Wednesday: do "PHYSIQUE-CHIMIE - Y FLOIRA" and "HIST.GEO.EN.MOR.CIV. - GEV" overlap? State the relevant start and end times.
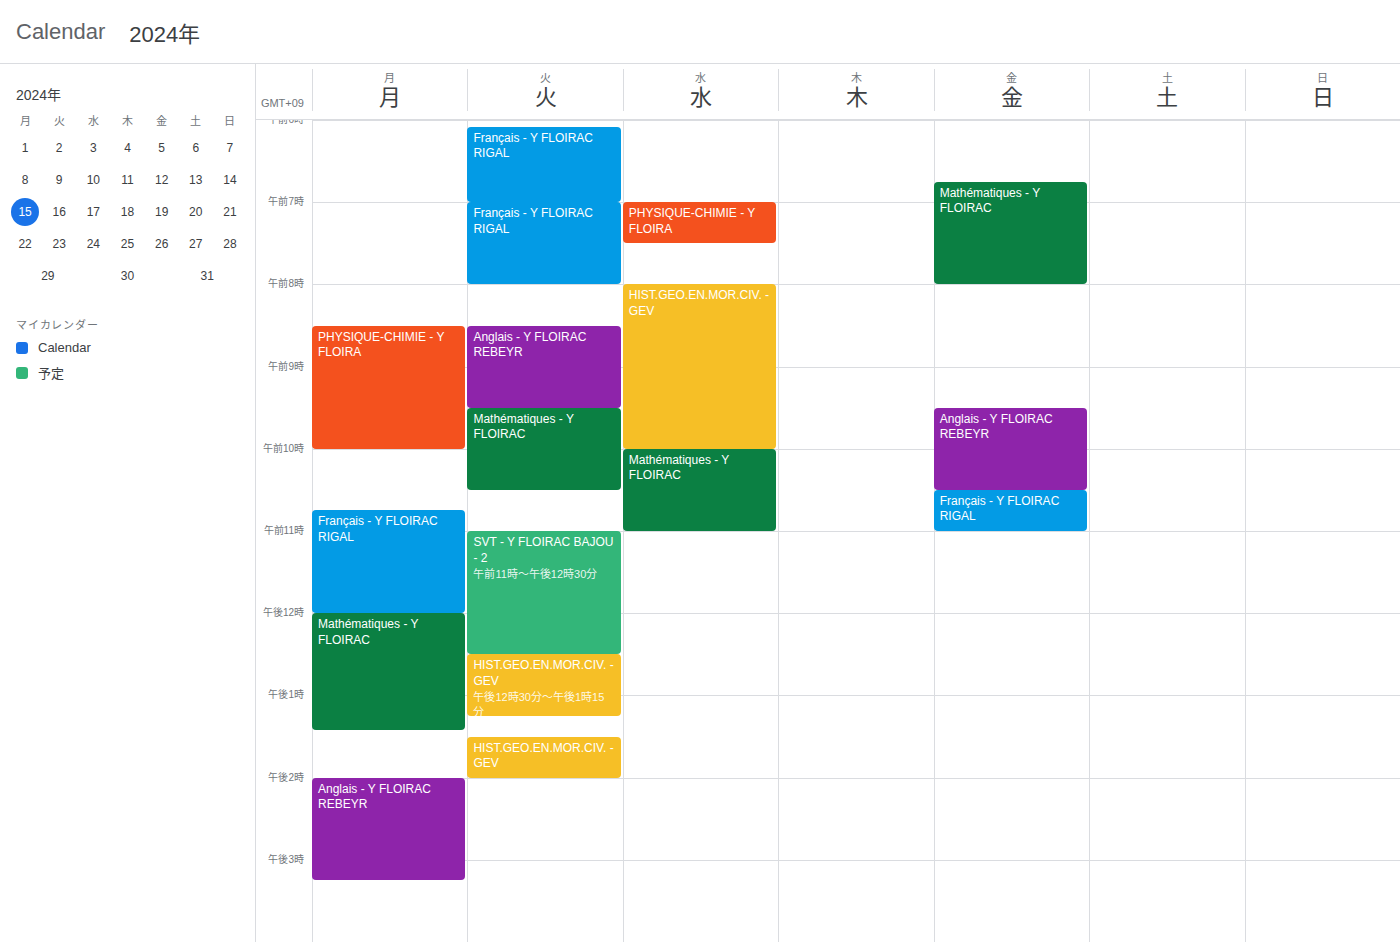
"PHYSIQUE-CHIMIE - Y FLOIRA" ends at 7:30 AM and "HIST.GEO.EN.MOR.CIV. - GEV" starts at 8:00 AM -- no overlap.